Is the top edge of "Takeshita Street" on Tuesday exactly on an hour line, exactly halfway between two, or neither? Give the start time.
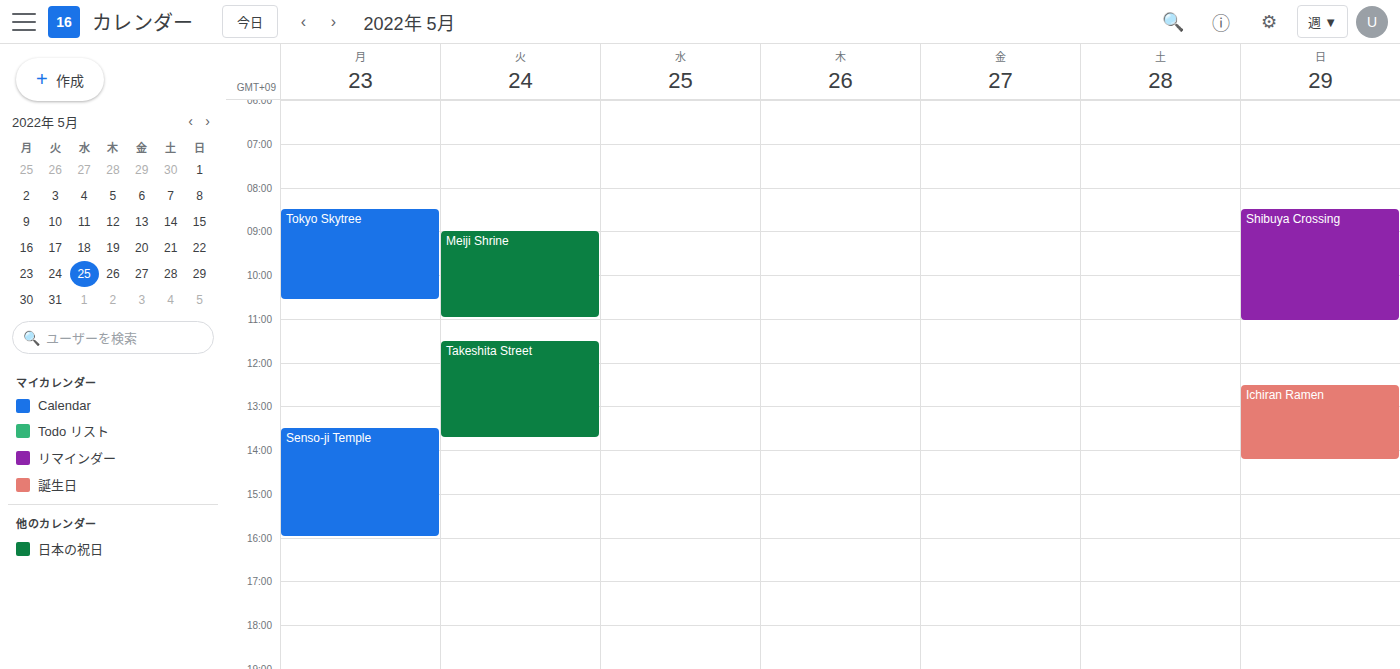
11:30 AM -- halfway between the 11 AM and 12 PM lines.